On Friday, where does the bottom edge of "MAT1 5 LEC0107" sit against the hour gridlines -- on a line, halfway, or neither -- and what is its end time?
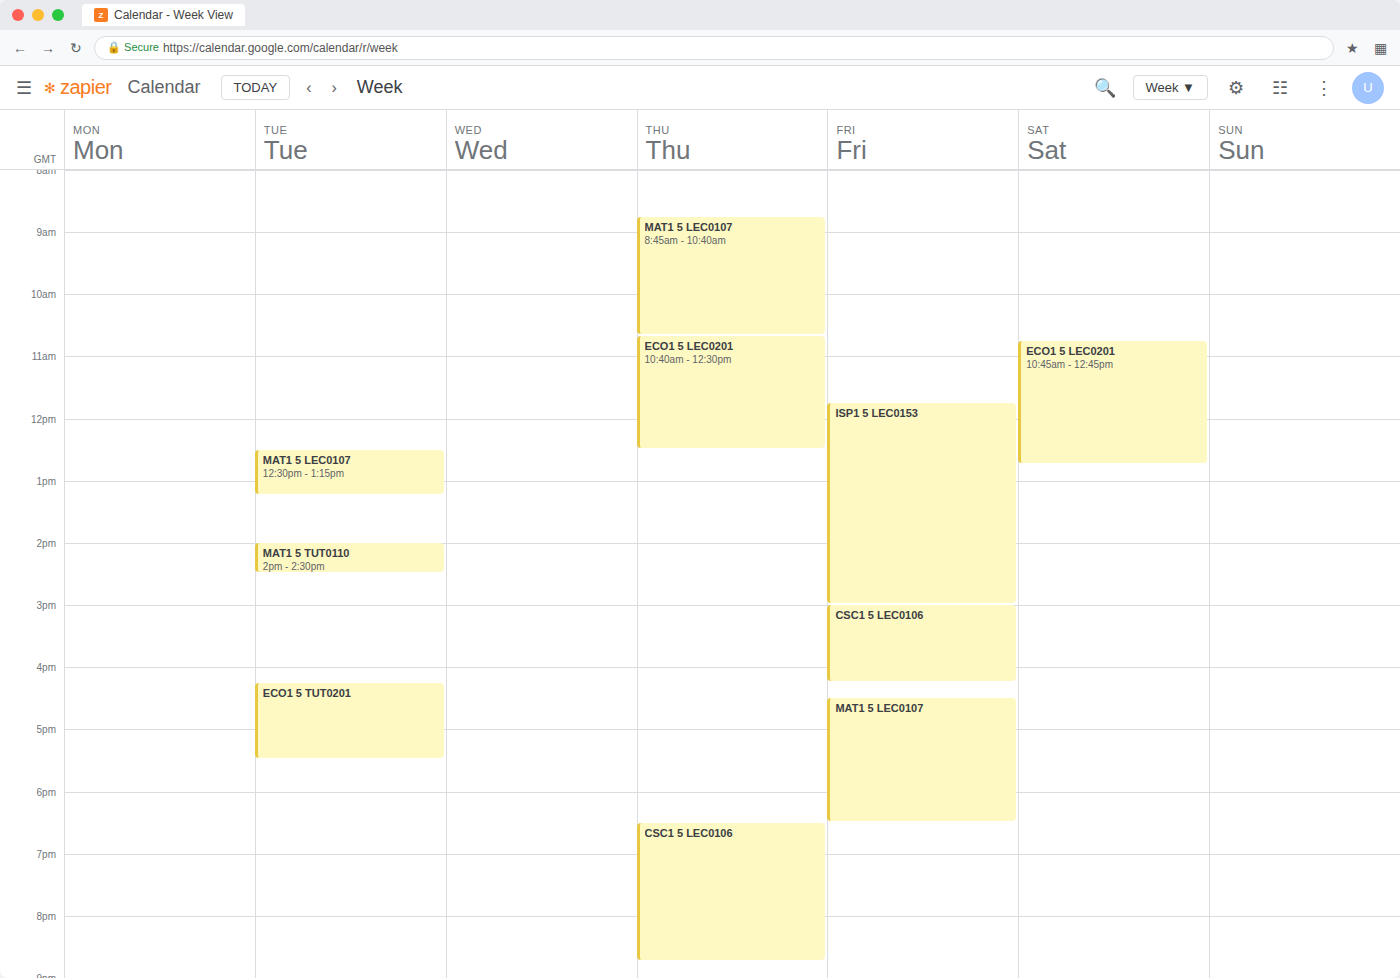
6:30 PM -- halfway between the 6 PM and 7 PM lines.